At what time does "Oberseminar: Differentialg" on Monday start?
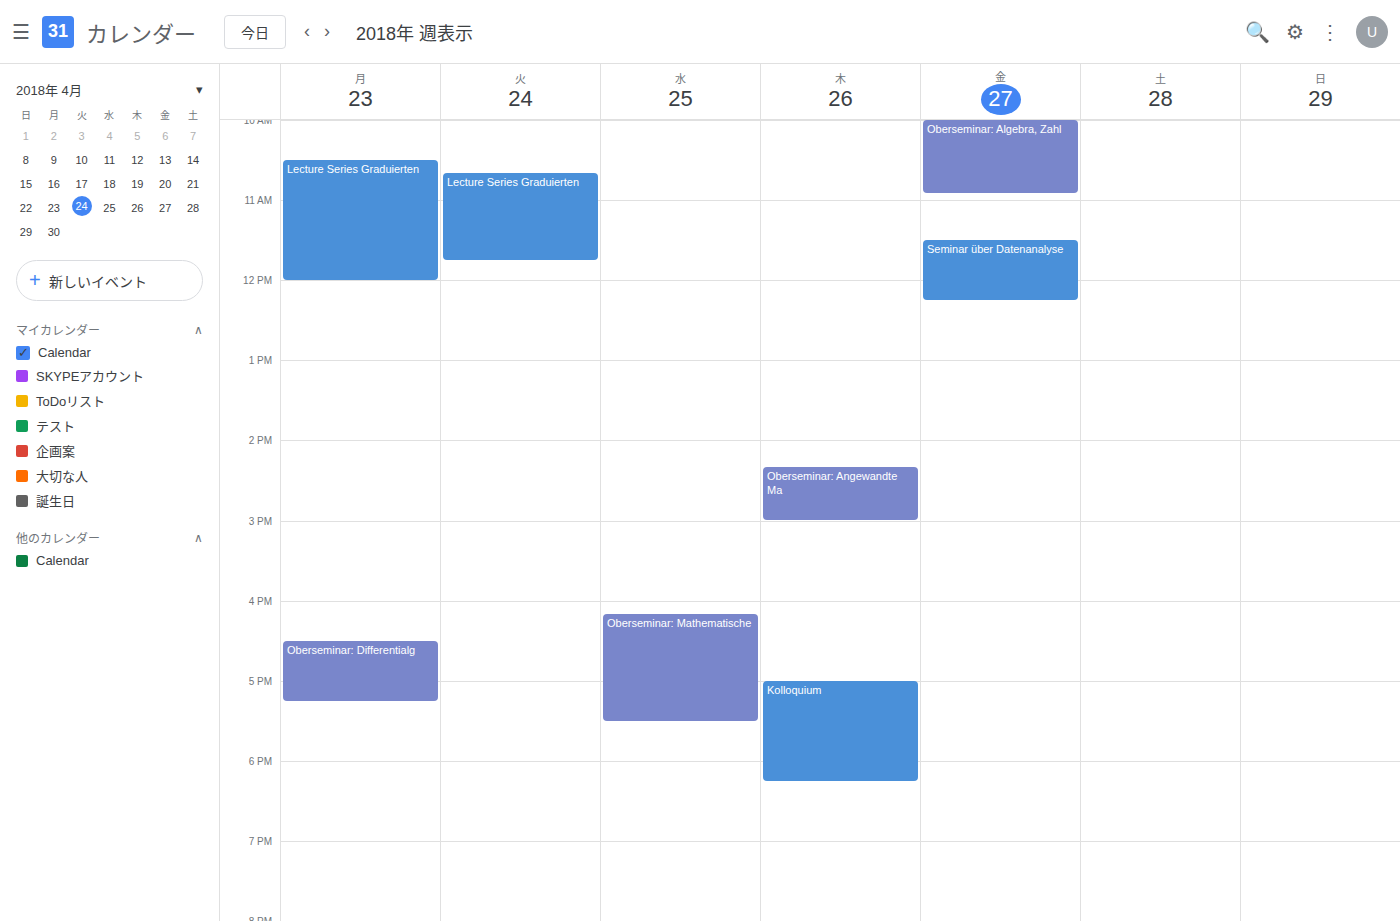
16:30